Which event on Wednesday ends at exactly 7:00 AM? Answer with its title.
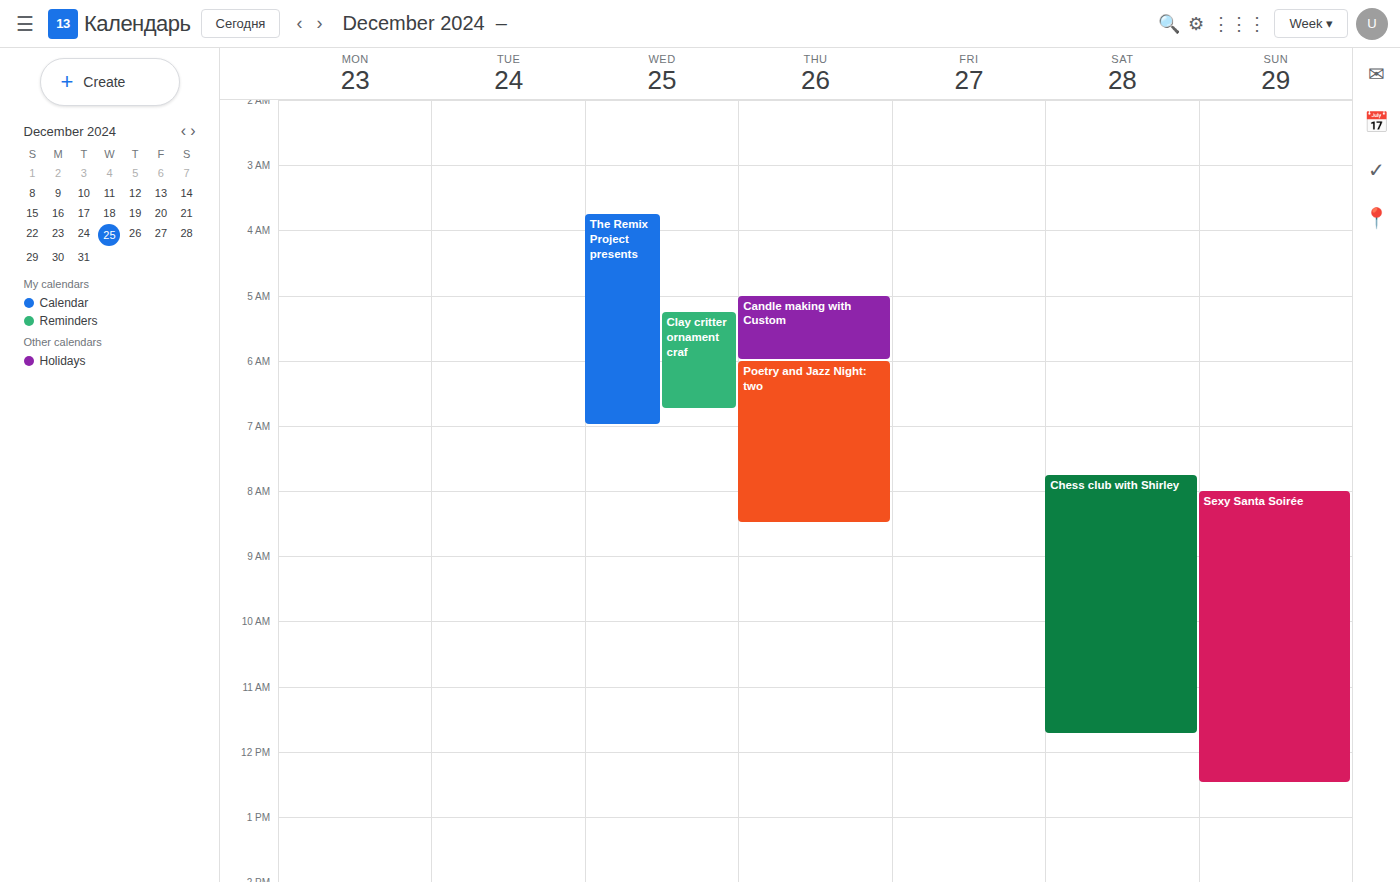
"The Remix Project presents"